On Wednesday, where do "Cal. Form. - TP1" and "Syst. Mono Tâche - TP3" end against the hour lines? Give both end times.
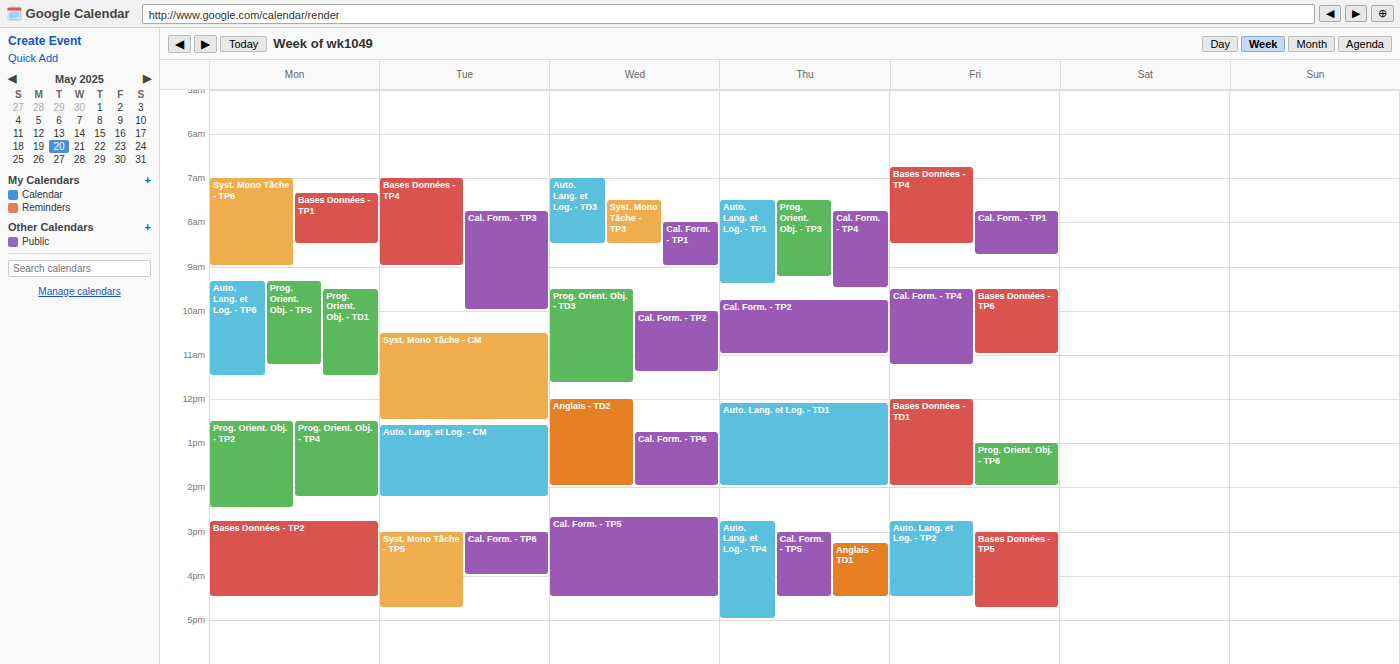
"Cal. Form. - TP1": 9:00 AM, exactly on the 9 AM line. "Syst. Mono Tâche - TP3": 8:30 AM, halfway between the 8 AM and 9 AM lines.